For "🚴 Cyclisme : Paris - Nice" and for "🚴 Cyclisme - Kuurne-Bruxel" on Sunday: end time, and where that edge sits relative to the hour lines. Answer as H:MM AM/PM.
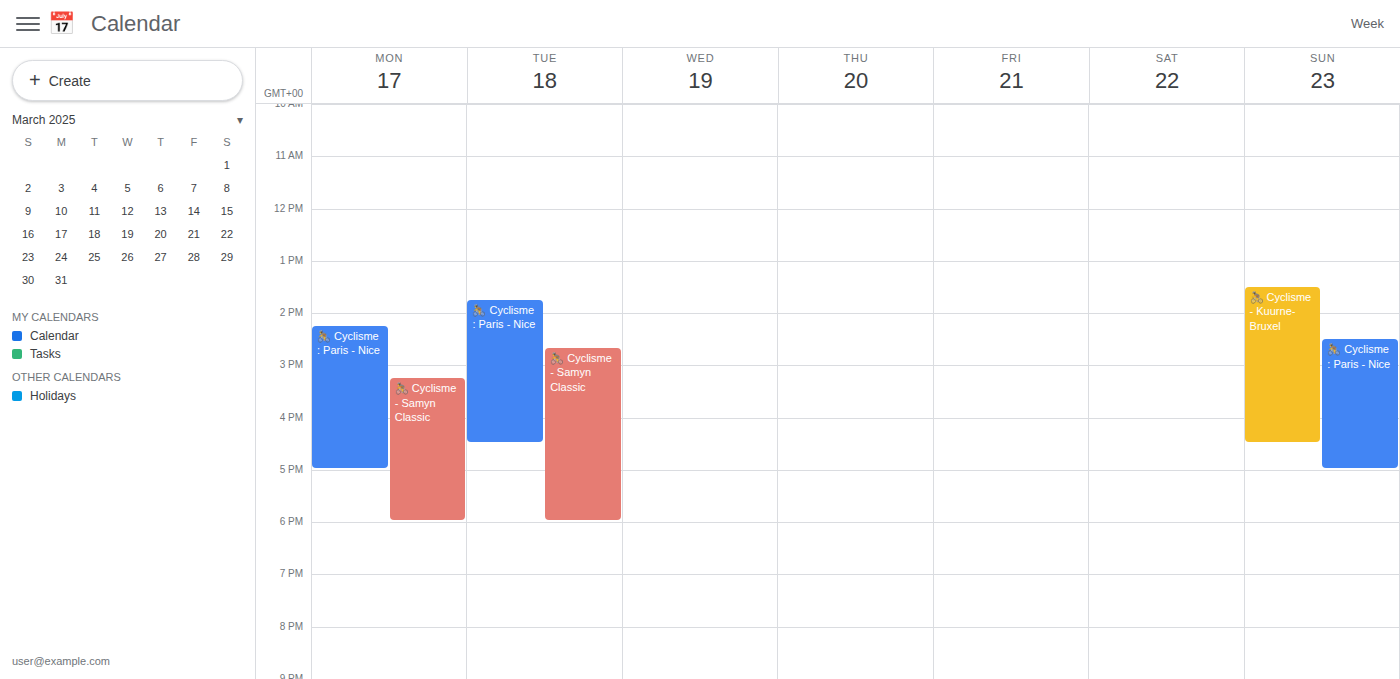
"🚴 Cyclisme : Paris - Nice": 5:00 PM, exactly on the 5 PM line. "🚴 Cyclisme - Kuurne-Bruxel": 4:30 PM, halfway between the 4 PM and 5 PM lines.